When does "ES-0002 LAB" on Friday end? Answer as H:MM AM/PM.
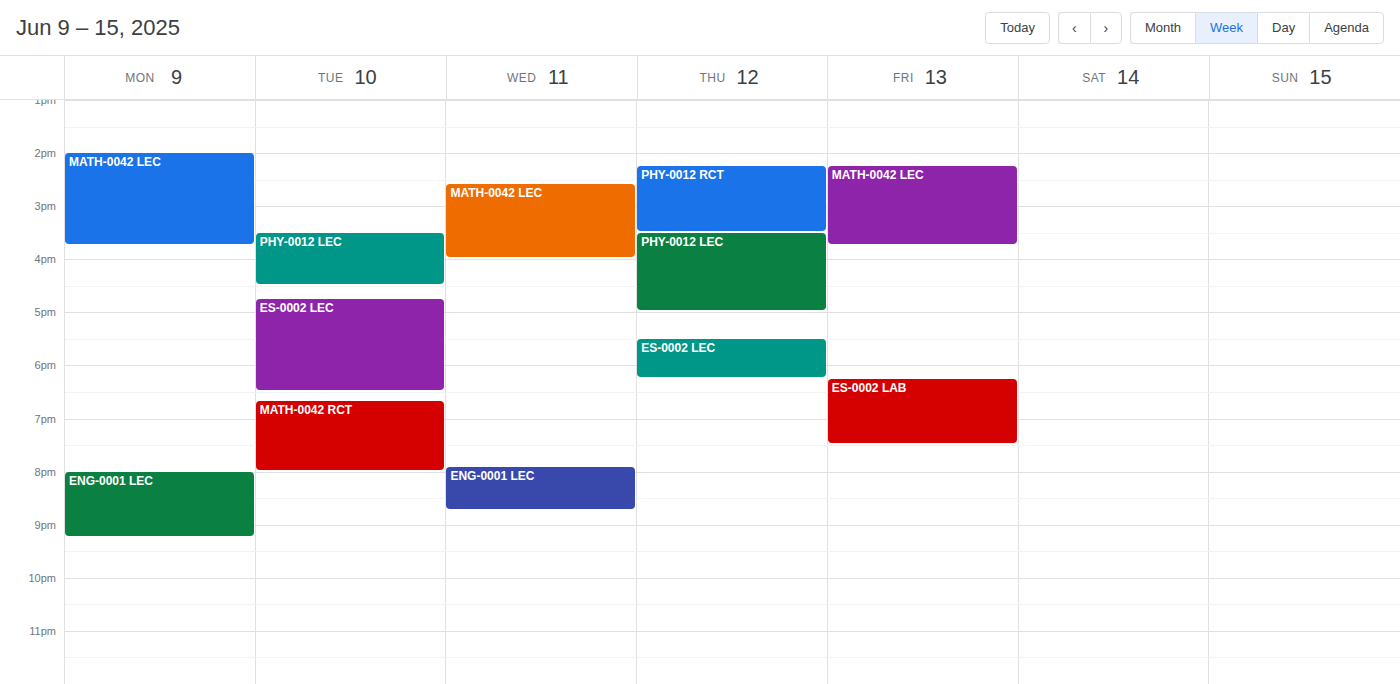
7:30 PM